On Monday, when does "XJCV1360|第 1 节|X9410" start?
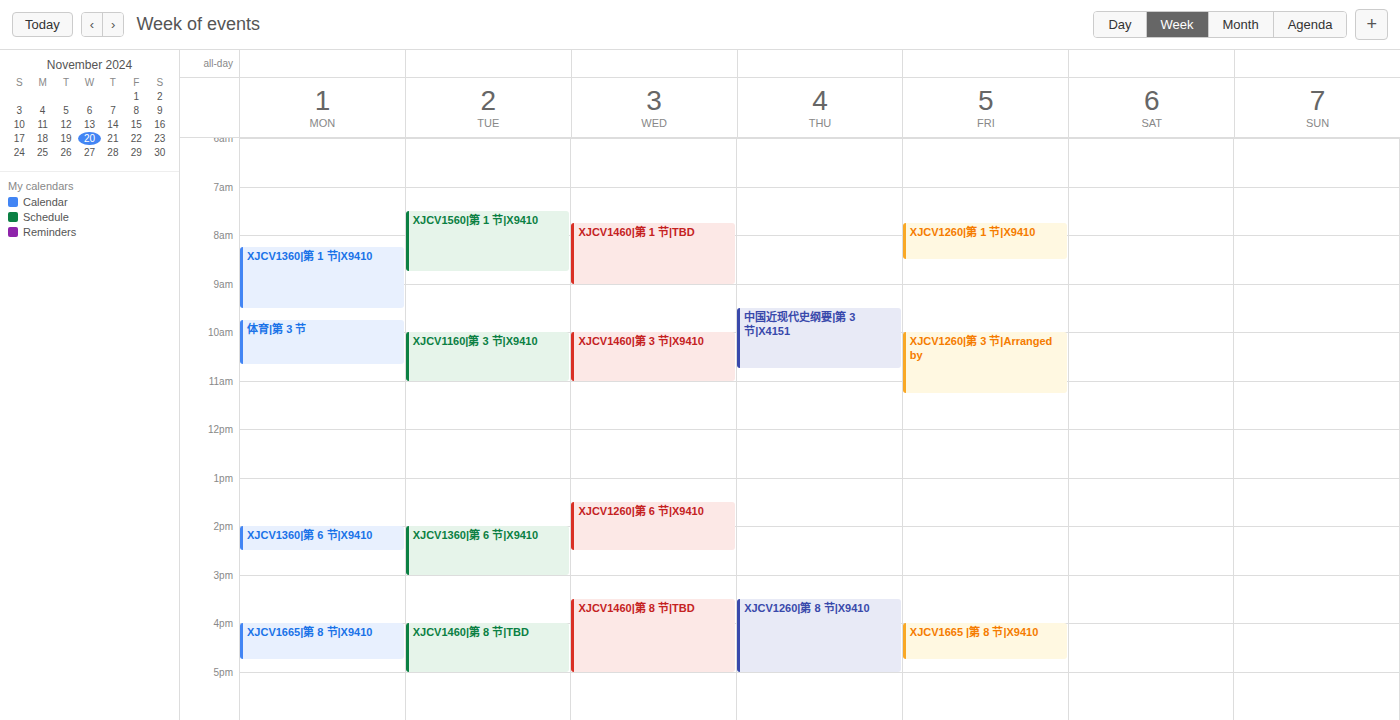
8:15 AM